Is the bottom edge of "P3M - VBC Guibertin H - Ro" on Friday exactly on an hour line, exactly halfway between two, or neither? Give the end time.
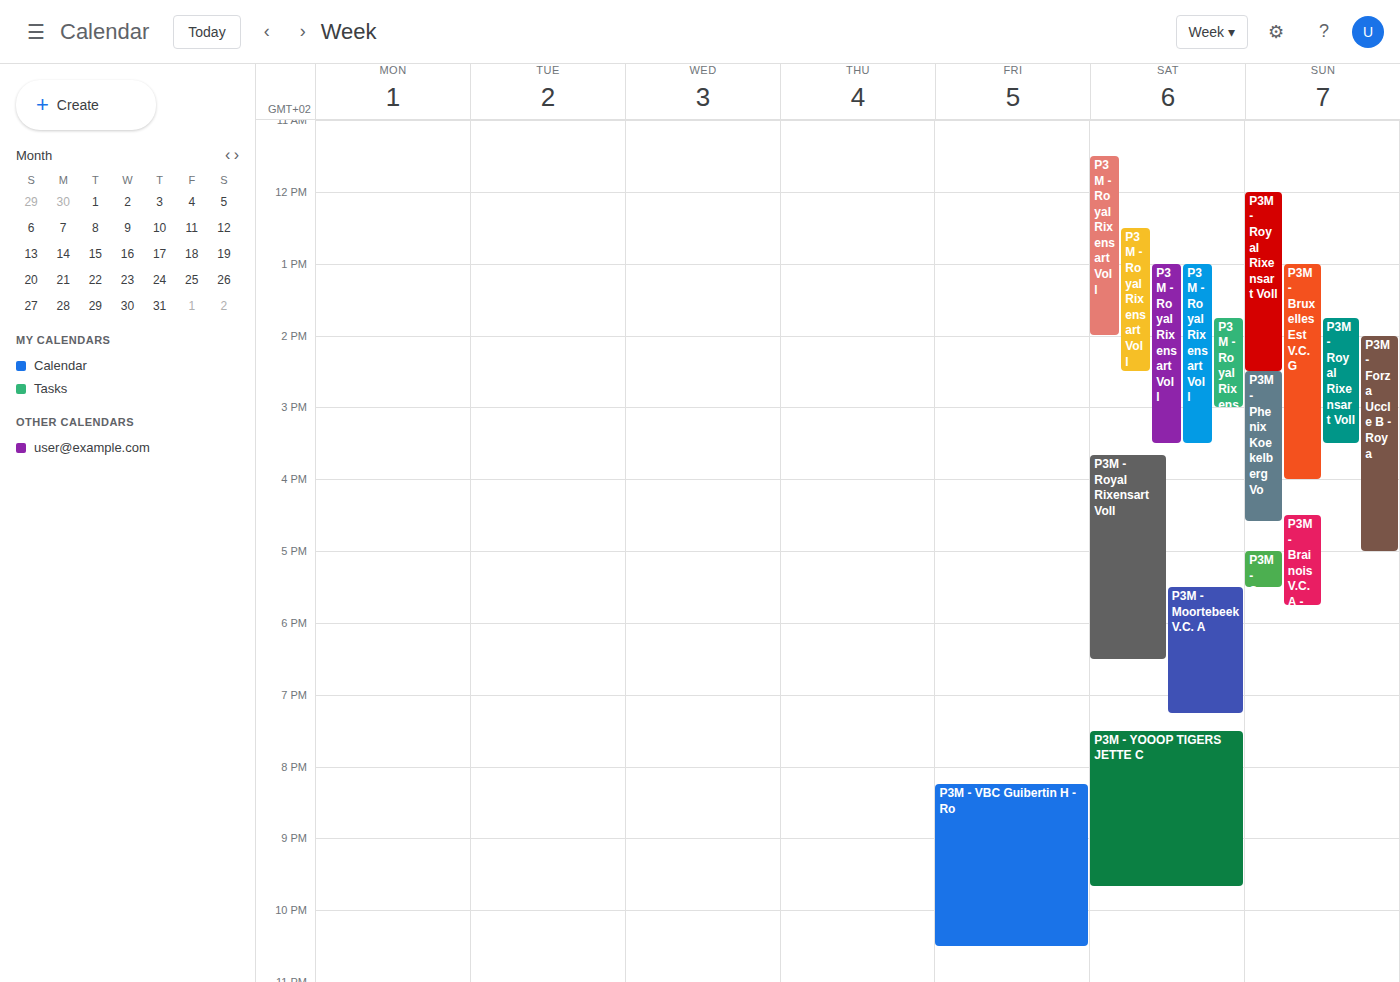
10:30 PM -- halfway between the 10 PM and 11 PM lines.